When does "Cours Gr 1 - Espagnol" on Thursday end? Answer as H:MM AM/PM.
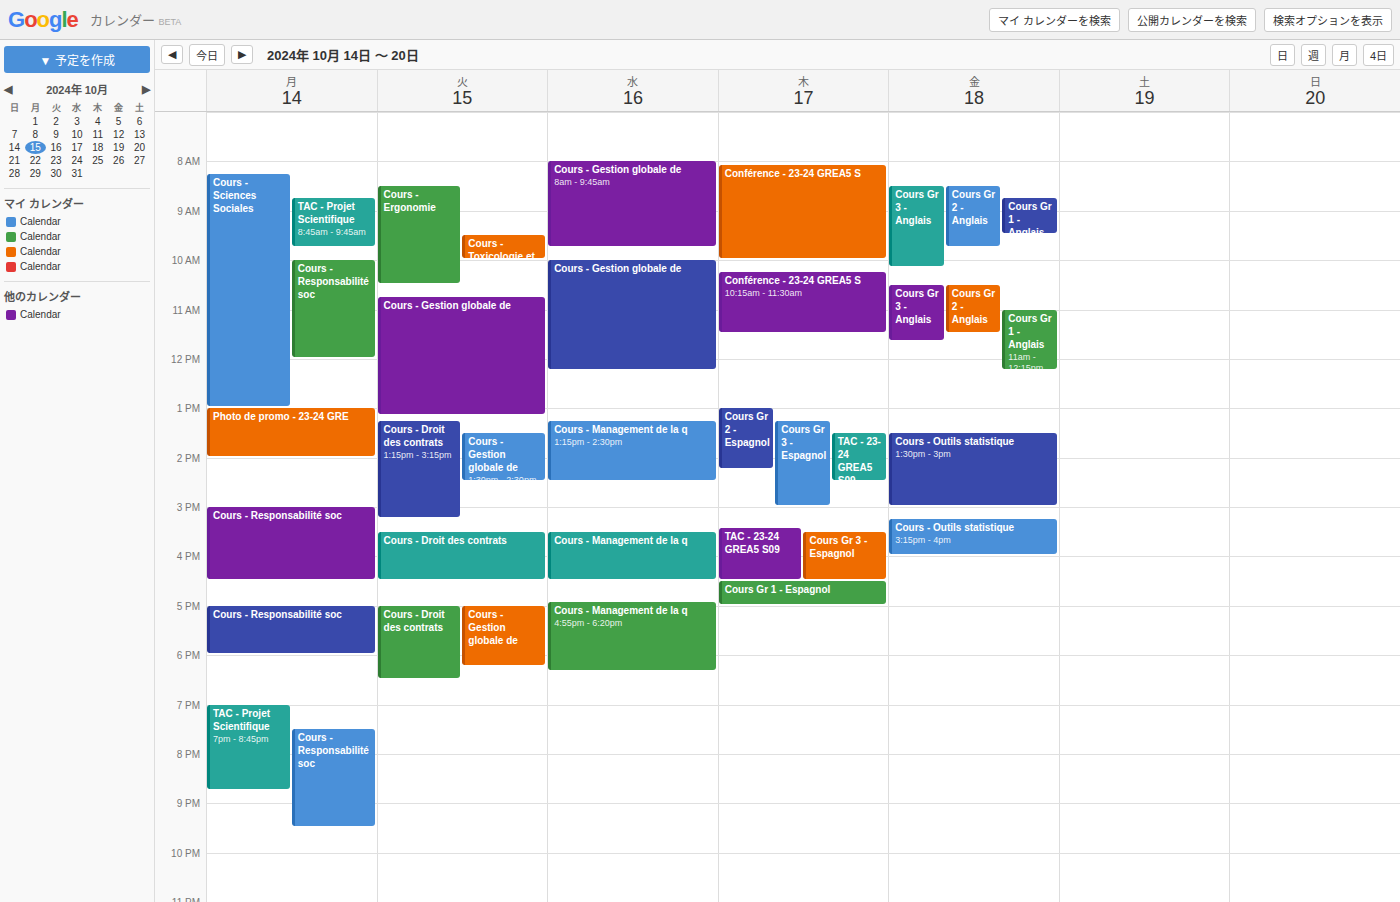
5:00 PM